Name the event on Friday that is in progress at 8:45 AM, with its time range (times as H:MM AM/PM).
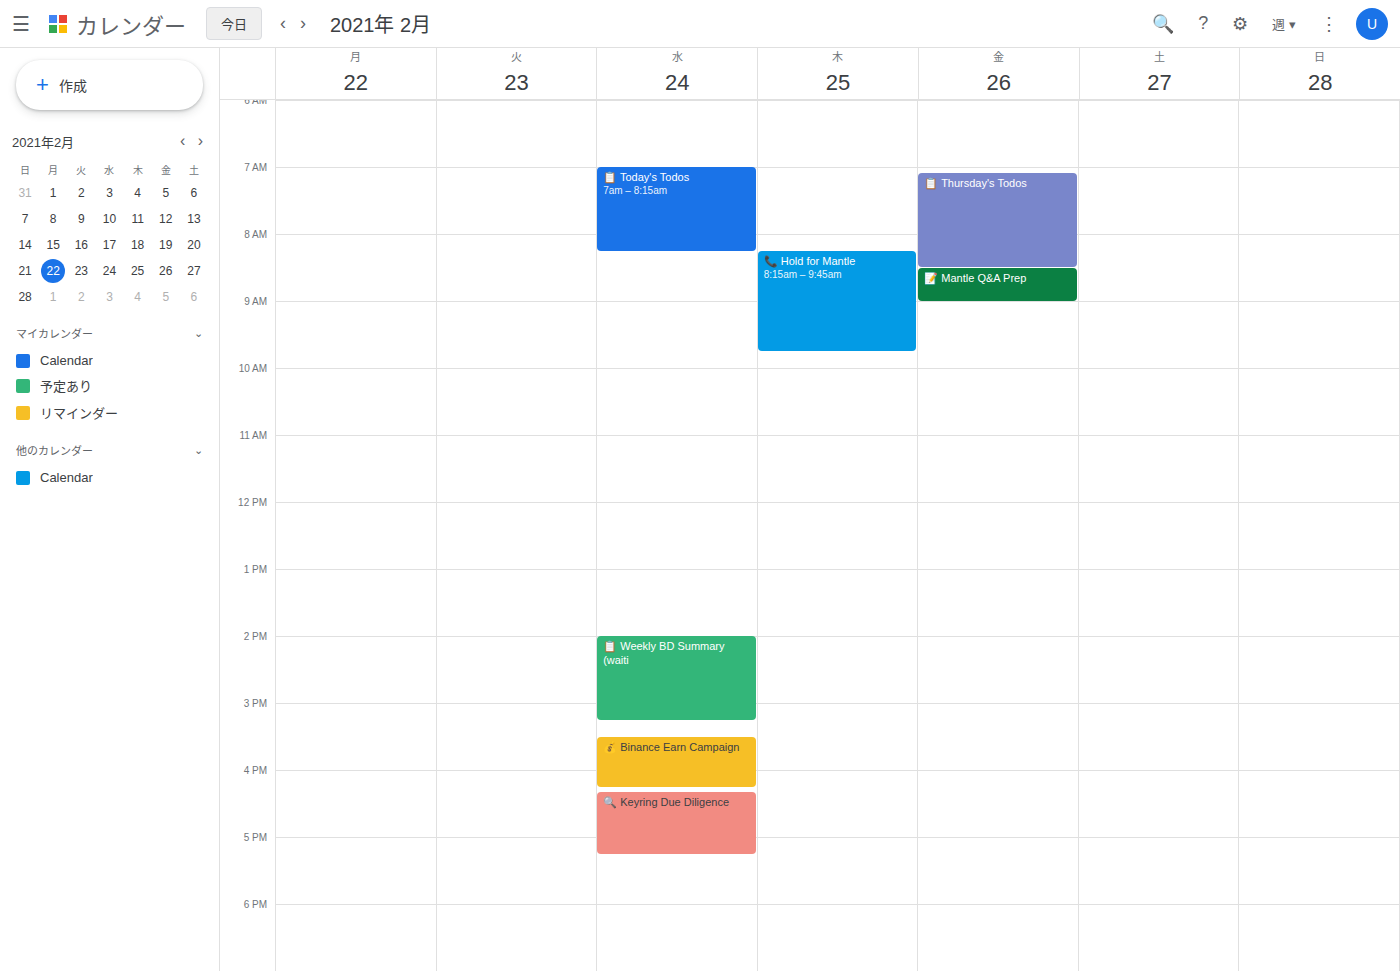
"📝 Mantle Q&A Prep", 8:30 AM to 9:00 AM